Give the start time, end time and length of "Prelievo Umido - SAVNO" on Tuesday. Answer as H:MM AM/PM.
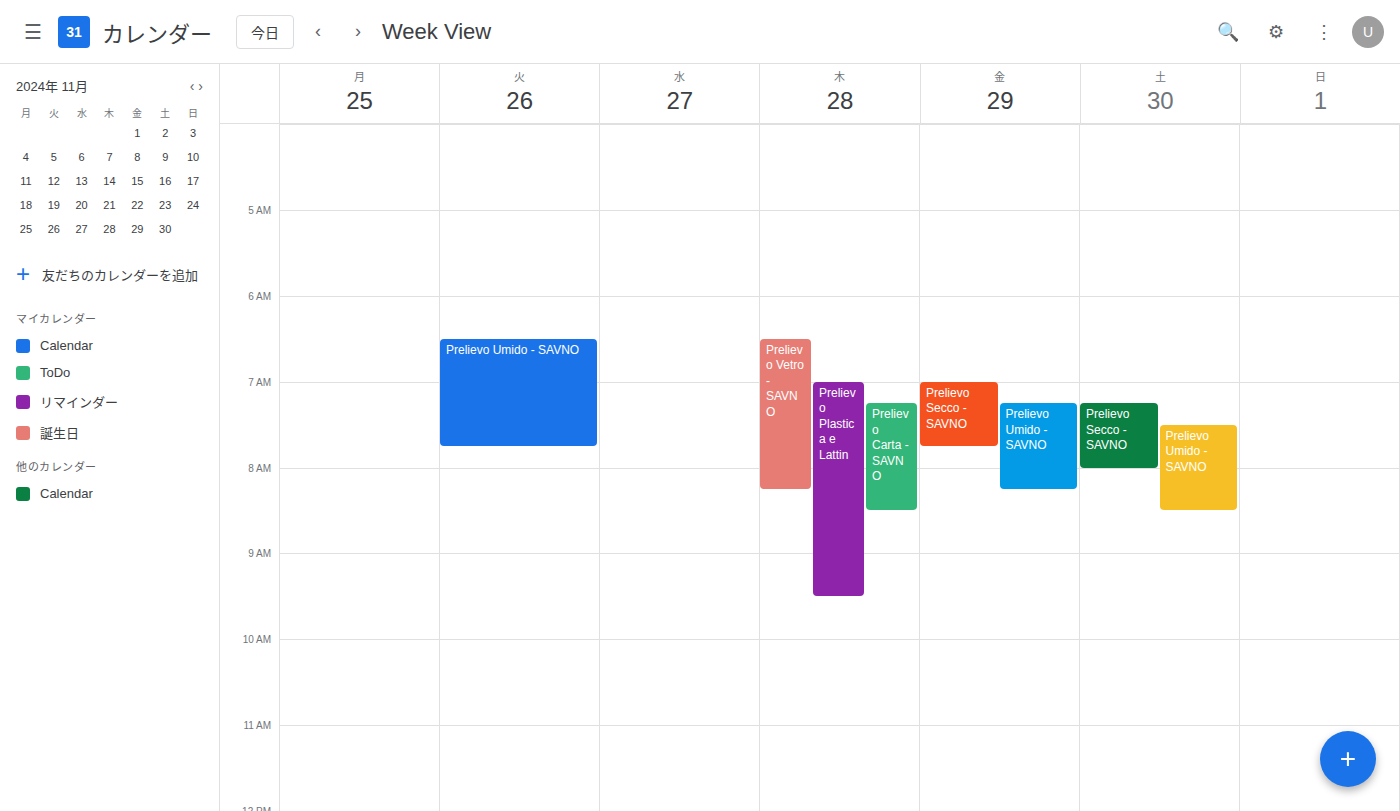
6:30 AM to 7:45 AM, 1 hour 15 minutes